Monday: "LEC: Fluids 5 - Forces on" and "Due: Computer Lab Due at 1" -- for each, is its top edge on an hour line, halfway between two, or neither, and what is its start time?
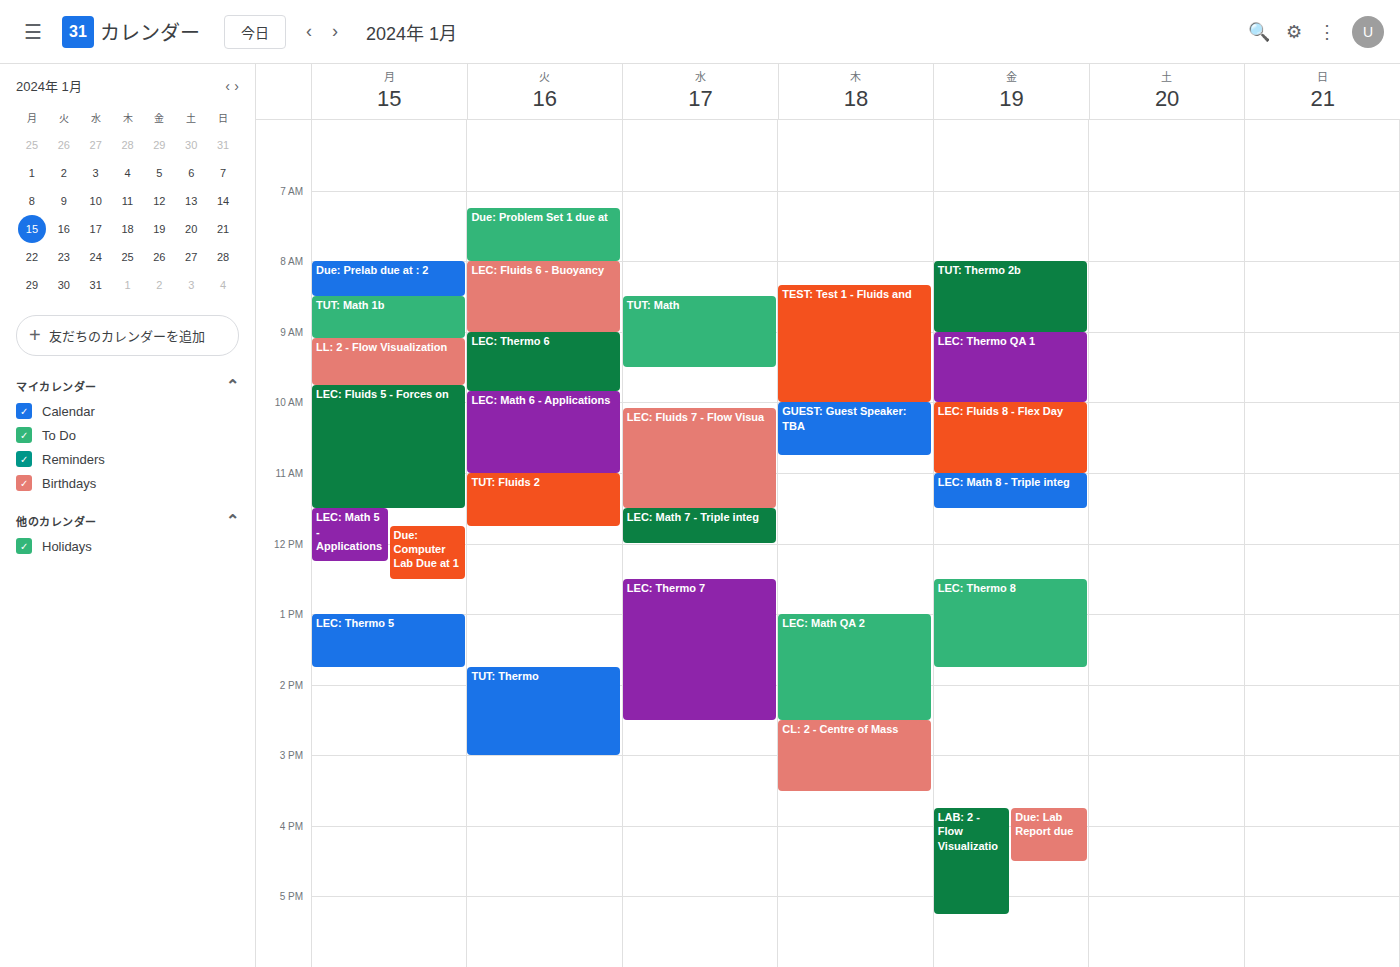
"LEC: Fluids 5 - Forces on": 9:45 AM, neither: three quarters of the way from the 9 AM line to the 10 AM line. "Due: Computer Lab Due at 1": 11:45 AM, neither: three quarters of the way from the 11 AM line to the 12 PM line.